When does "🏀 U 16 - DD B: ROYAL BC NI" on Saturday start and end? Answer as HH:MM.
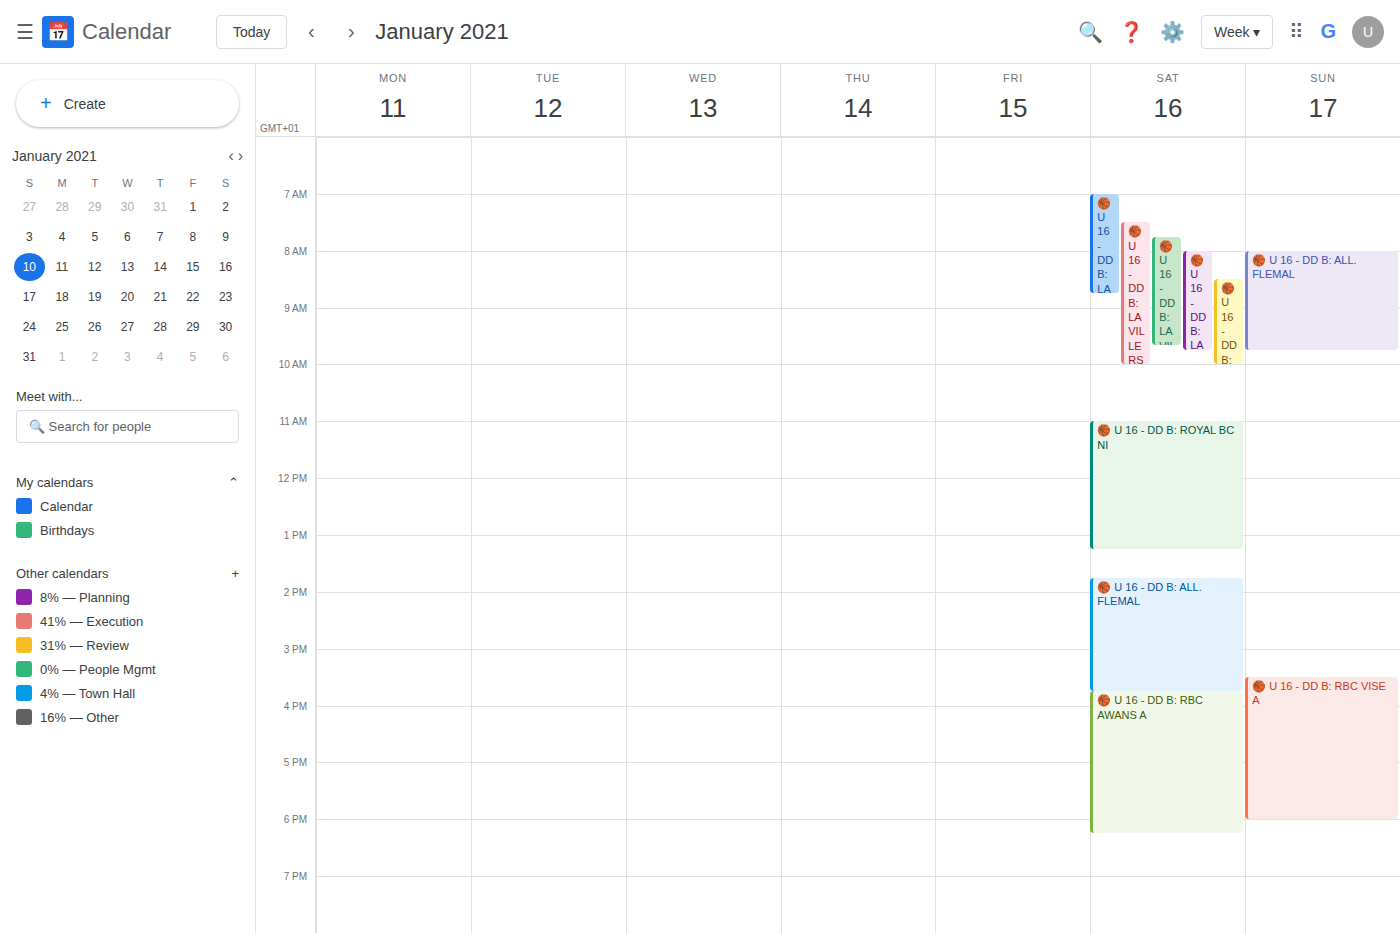
11:00 to 13:15